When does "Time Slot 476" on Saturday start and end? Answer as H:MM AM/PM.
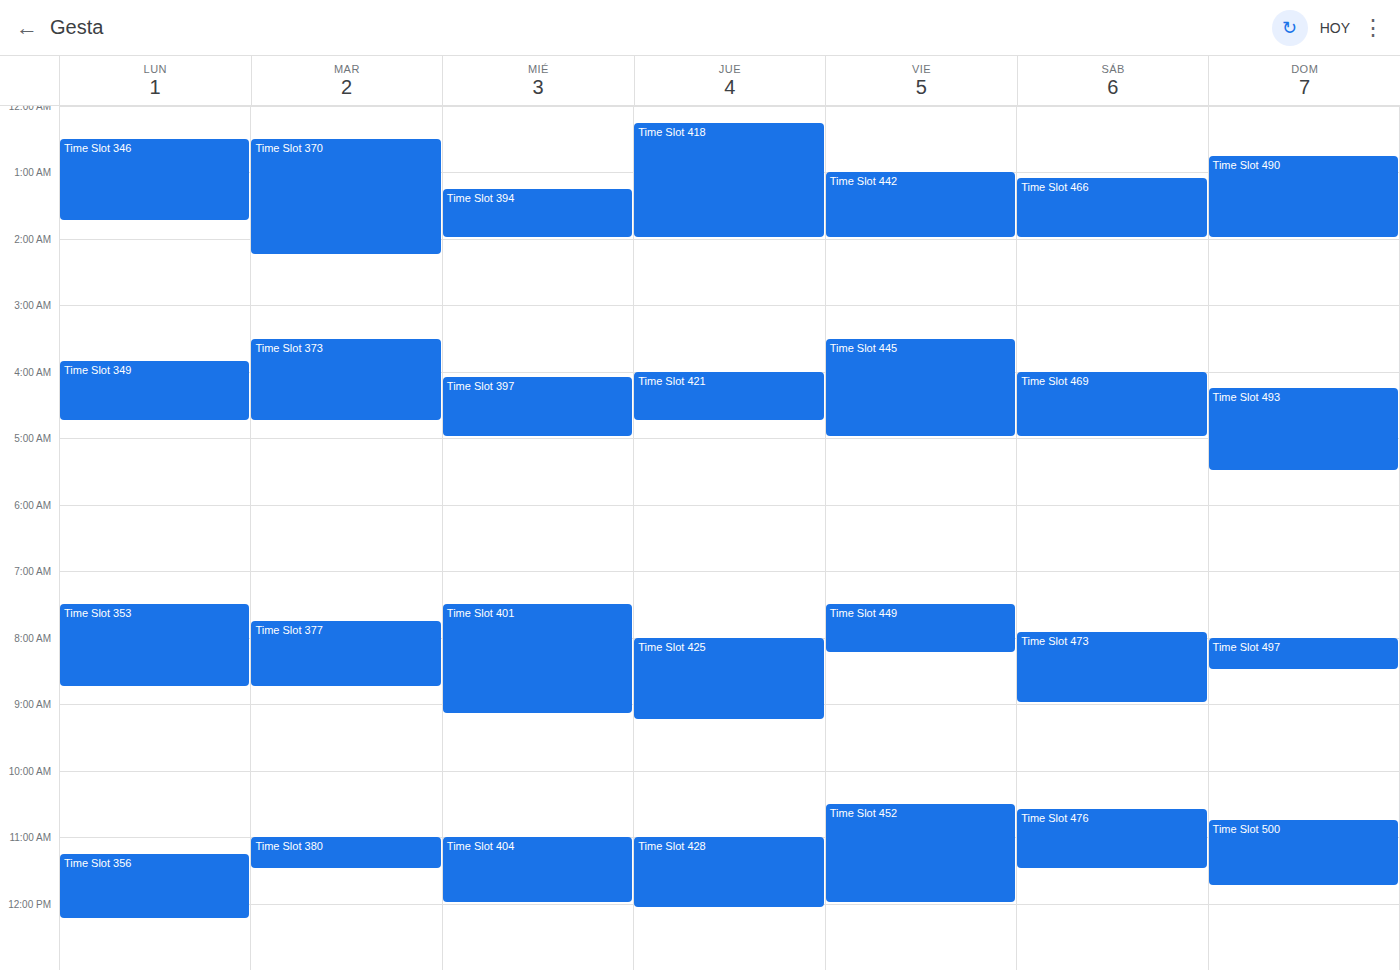
10:35 AM to 11:30 AM